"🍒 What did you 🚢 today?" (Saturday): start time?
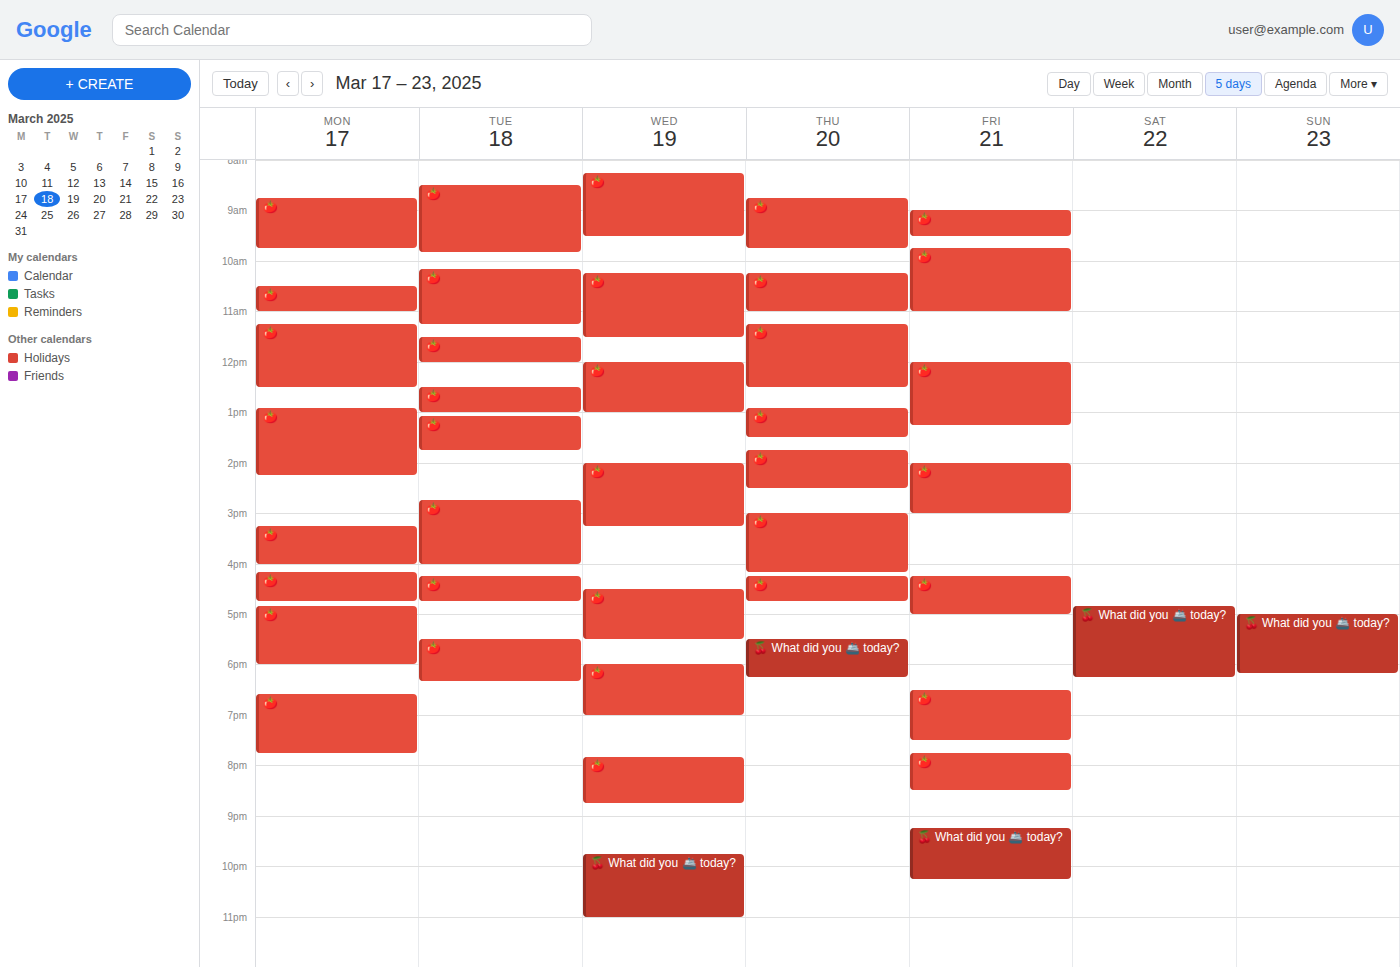
4:50 PM